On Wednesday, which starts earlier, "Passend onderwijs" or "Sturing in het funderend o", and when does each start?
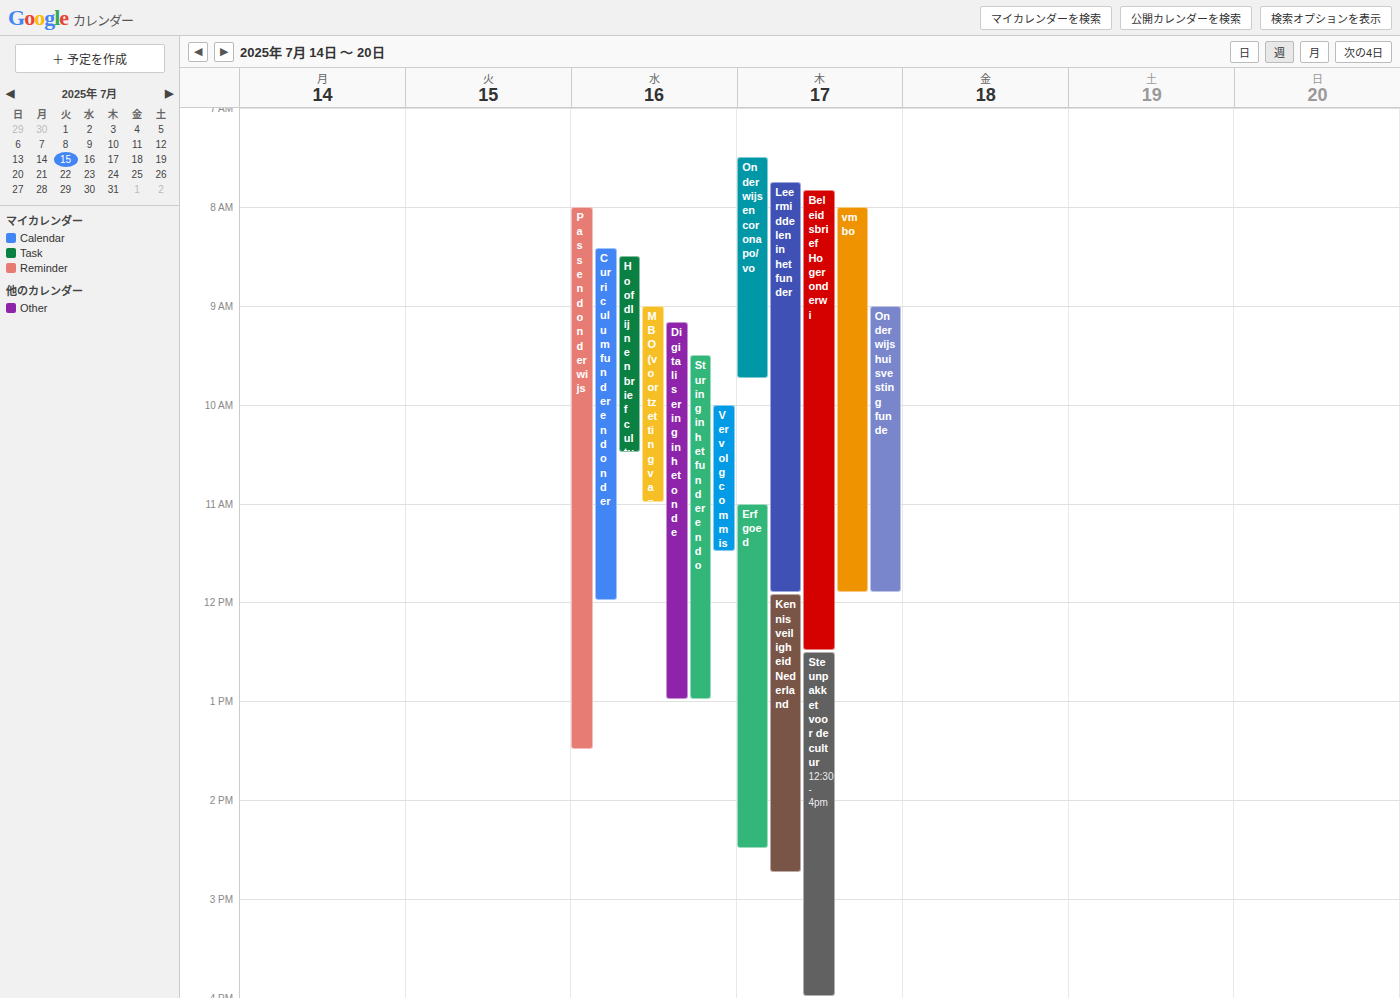
"Passend onderwijs" 8:00 AM; "Sturing in het funderend o" 9:30 AM.